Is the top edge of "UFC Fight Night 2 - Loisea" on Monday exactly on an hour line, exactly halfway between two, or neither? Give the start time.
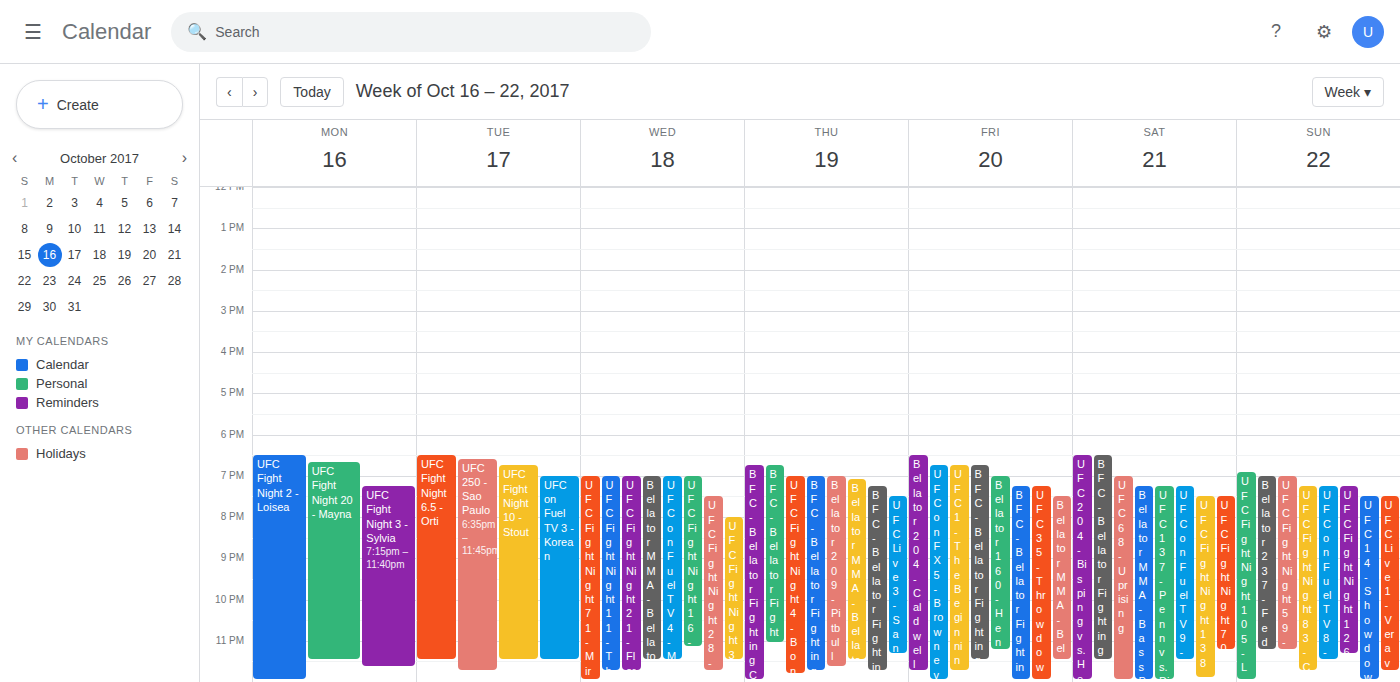
6:30 PM -- halfway between the 6 PM and 7 PM lines.